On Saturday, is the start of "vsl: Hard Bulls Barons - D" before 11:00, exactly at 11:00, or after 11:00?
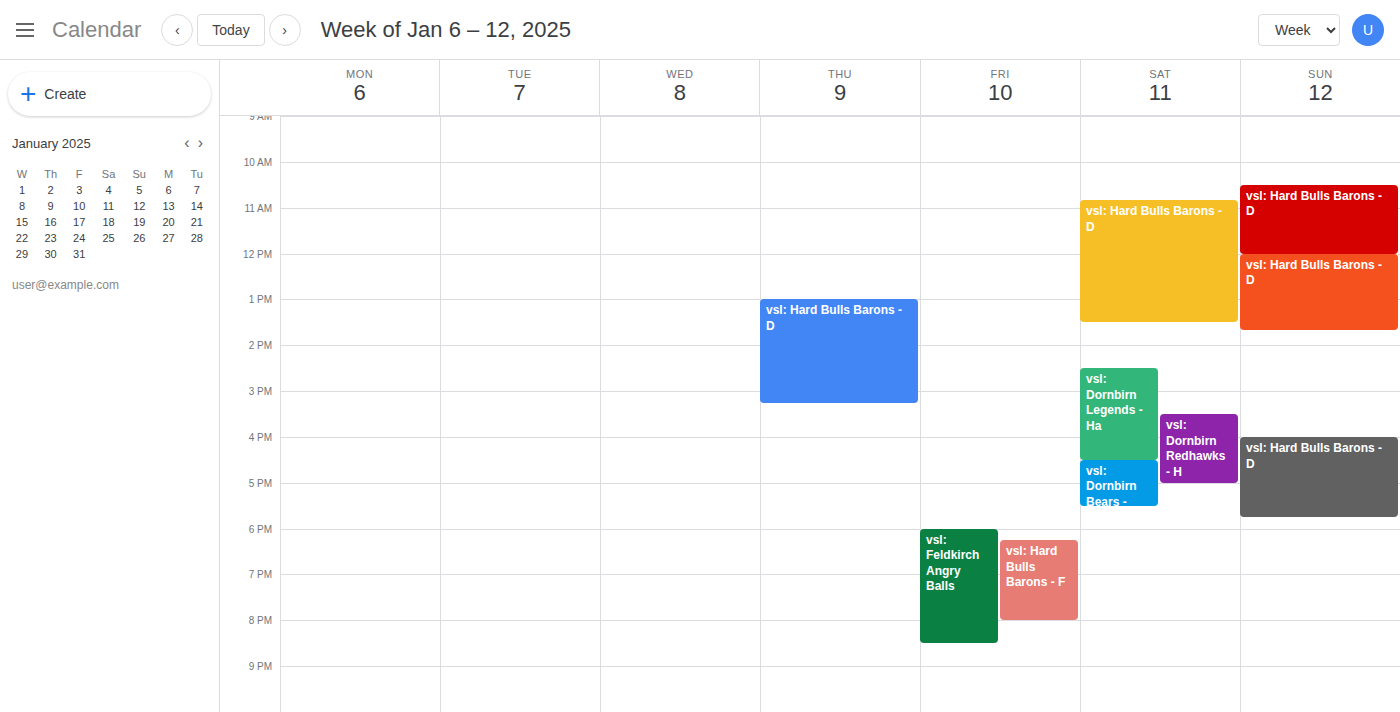
10:50 -- before 11:00, 10 minutes above the 11:00 line.